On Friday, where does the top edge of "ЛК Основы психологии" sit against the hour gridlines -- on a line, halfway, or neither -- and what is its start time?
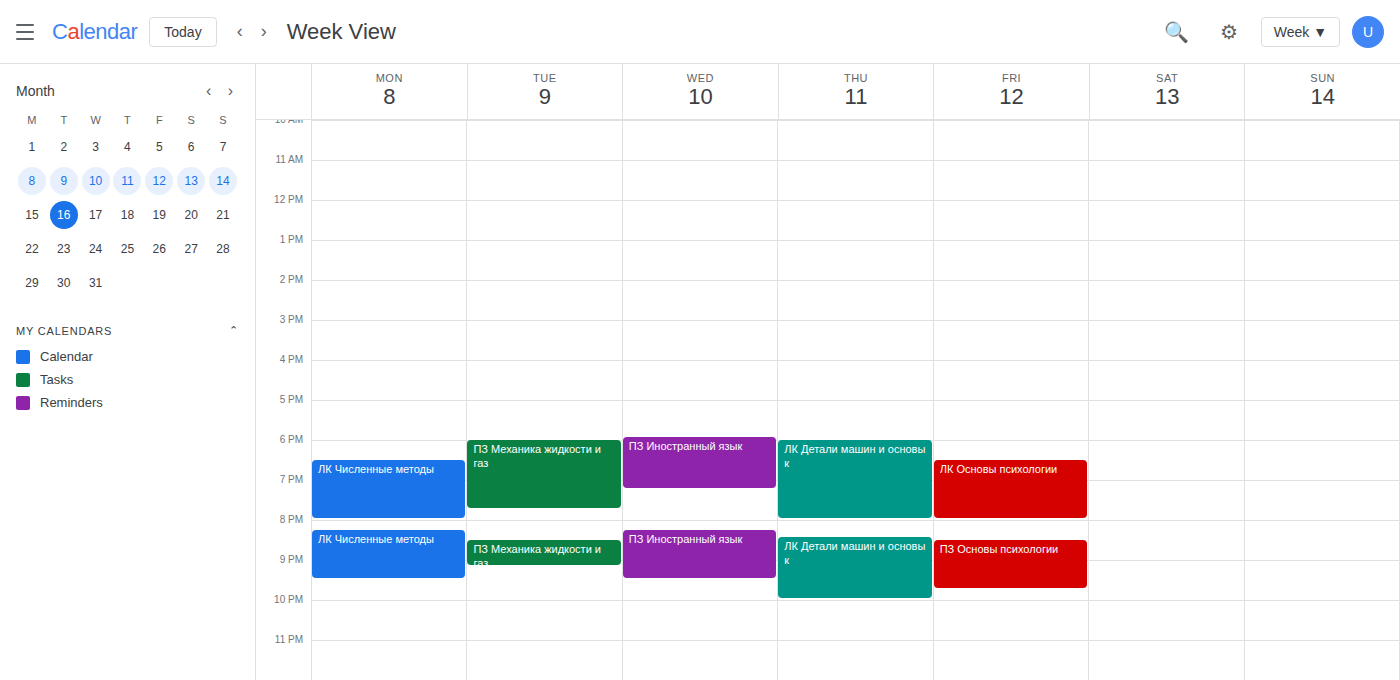
6:30 PM -- halfway between the 6 PM and 7 PM lines.